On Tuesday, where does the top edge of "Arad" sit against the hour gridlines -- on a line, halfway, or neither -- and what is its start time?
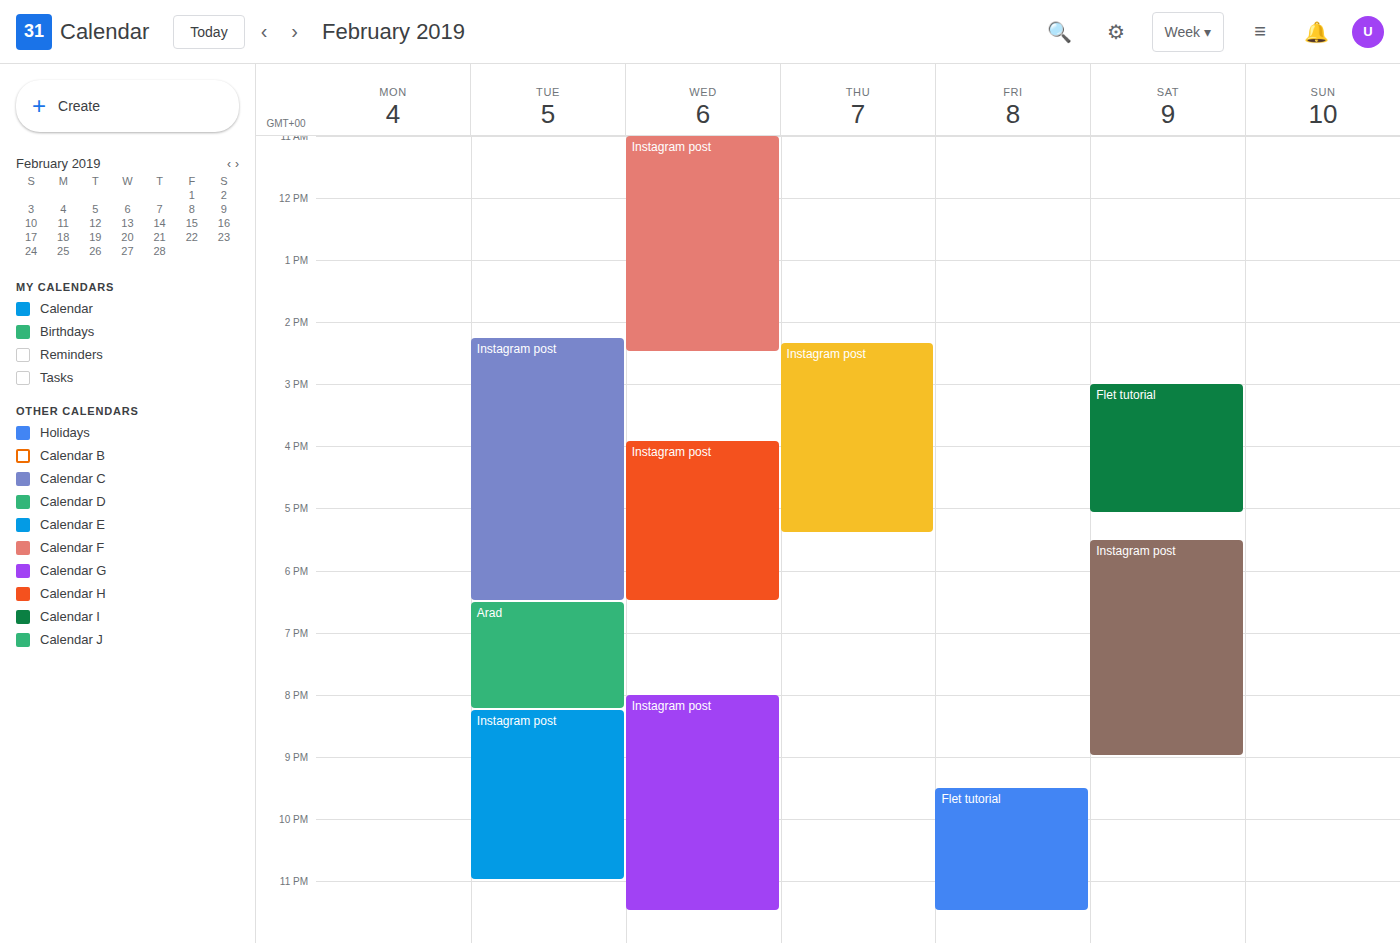
18:30 -- halfway between the 18:00 and 19:00 lines.